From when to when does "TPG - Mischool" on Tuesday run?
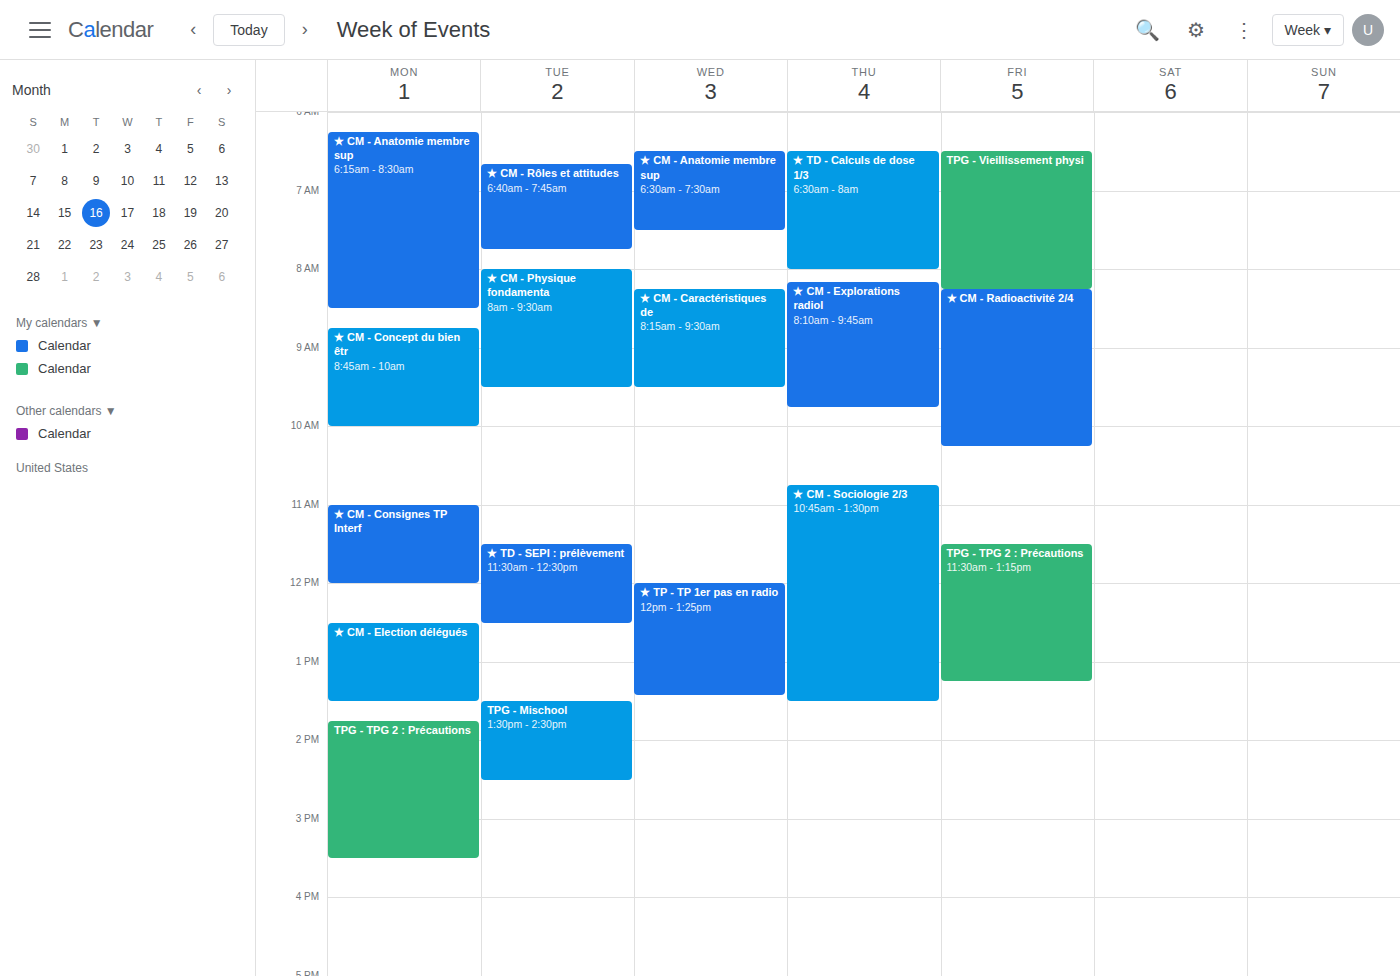
1:30 PM to 2:30 PM